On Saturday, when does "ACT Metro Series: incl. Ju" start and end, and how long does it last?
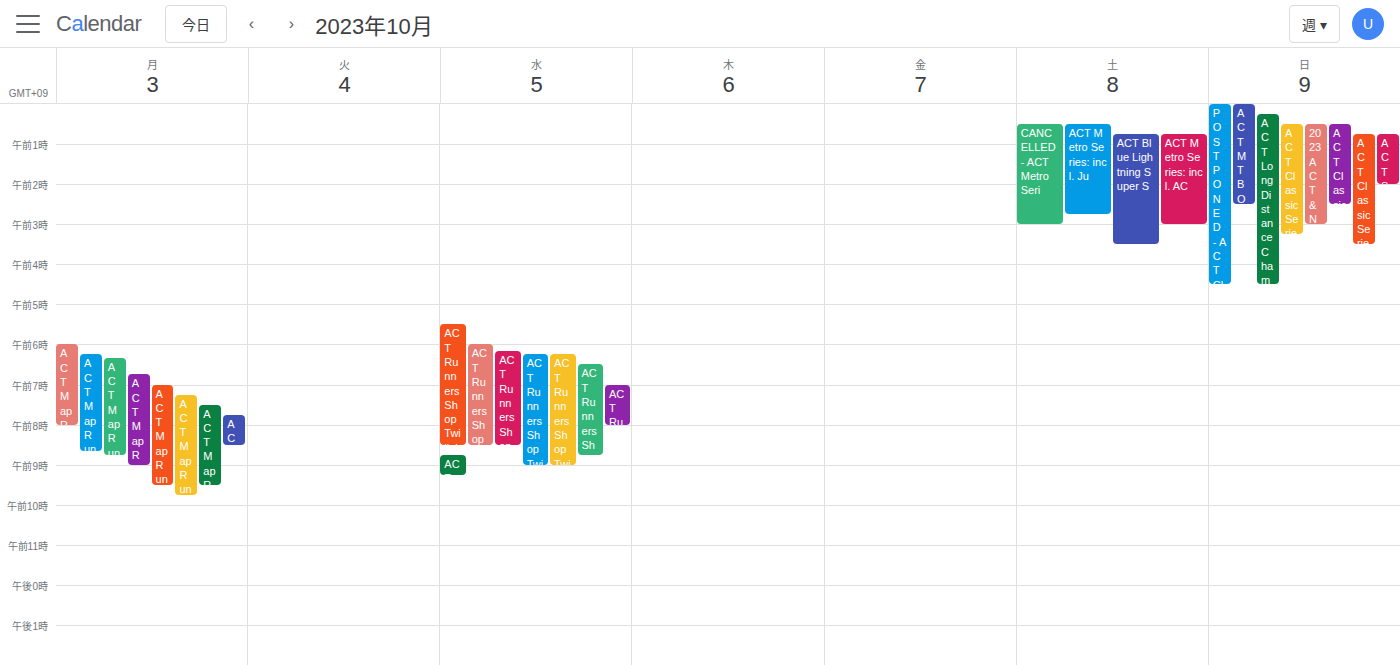
12:30 AM to 2:45 AM, 2 hours 15 minutes